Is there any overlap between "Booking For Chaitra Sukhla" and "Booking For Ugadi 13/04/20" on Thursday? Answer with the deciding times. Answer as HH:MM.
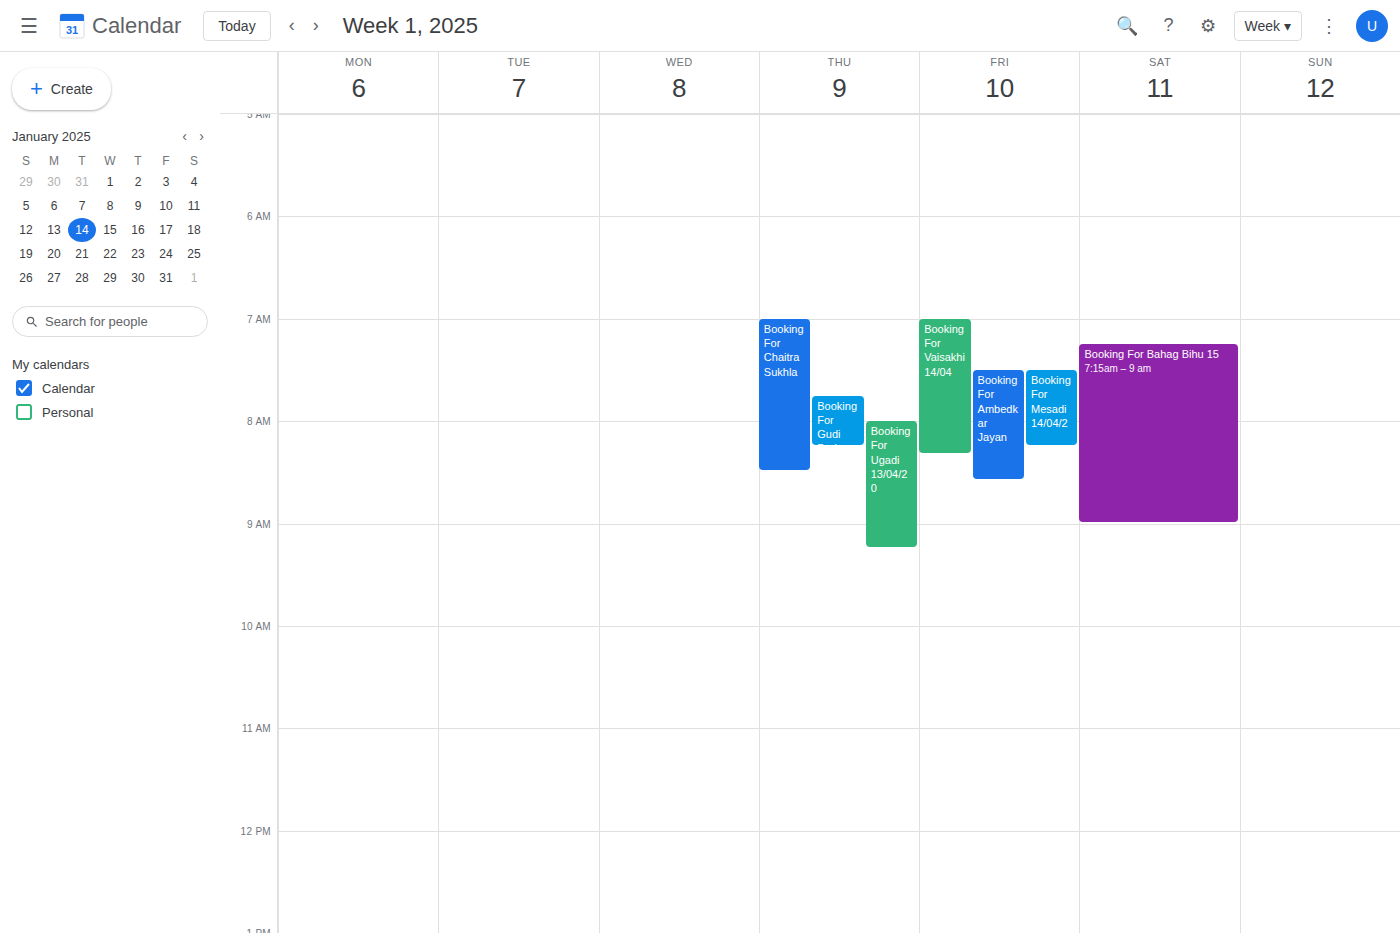
"Booking For Ugadi 13/04/20" starts at 08:00, before "Booking For Chaitra Sukhla" ends at 08:30 -- they overlap.